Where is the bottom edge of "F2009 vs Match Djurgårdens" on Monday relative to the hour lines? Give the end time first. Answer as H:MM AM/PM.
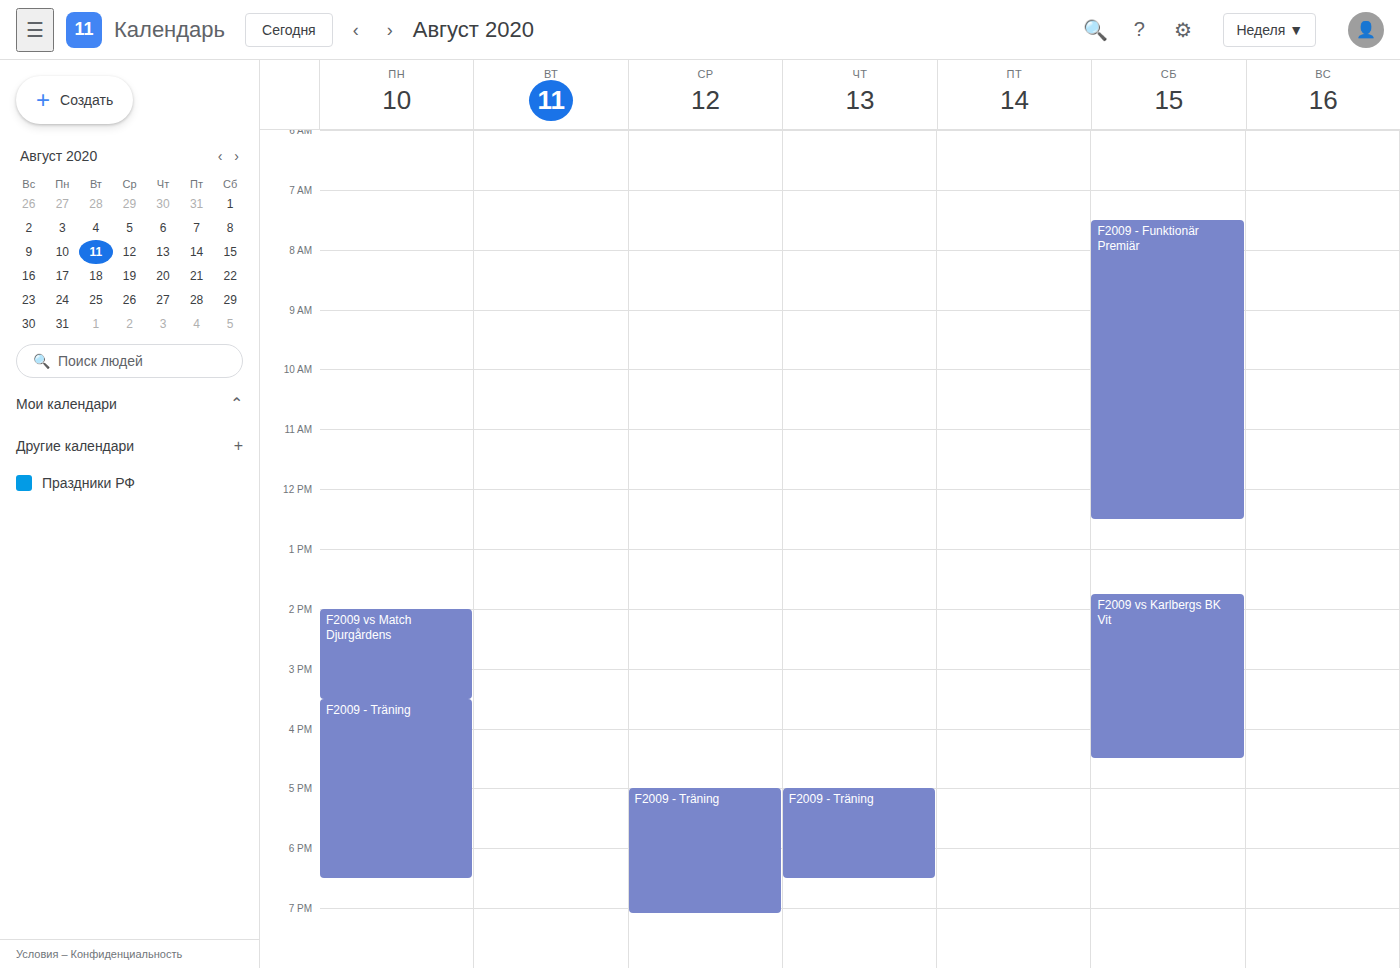
3:30 PM -- halfway between the 3 PM and 4 PM lines.